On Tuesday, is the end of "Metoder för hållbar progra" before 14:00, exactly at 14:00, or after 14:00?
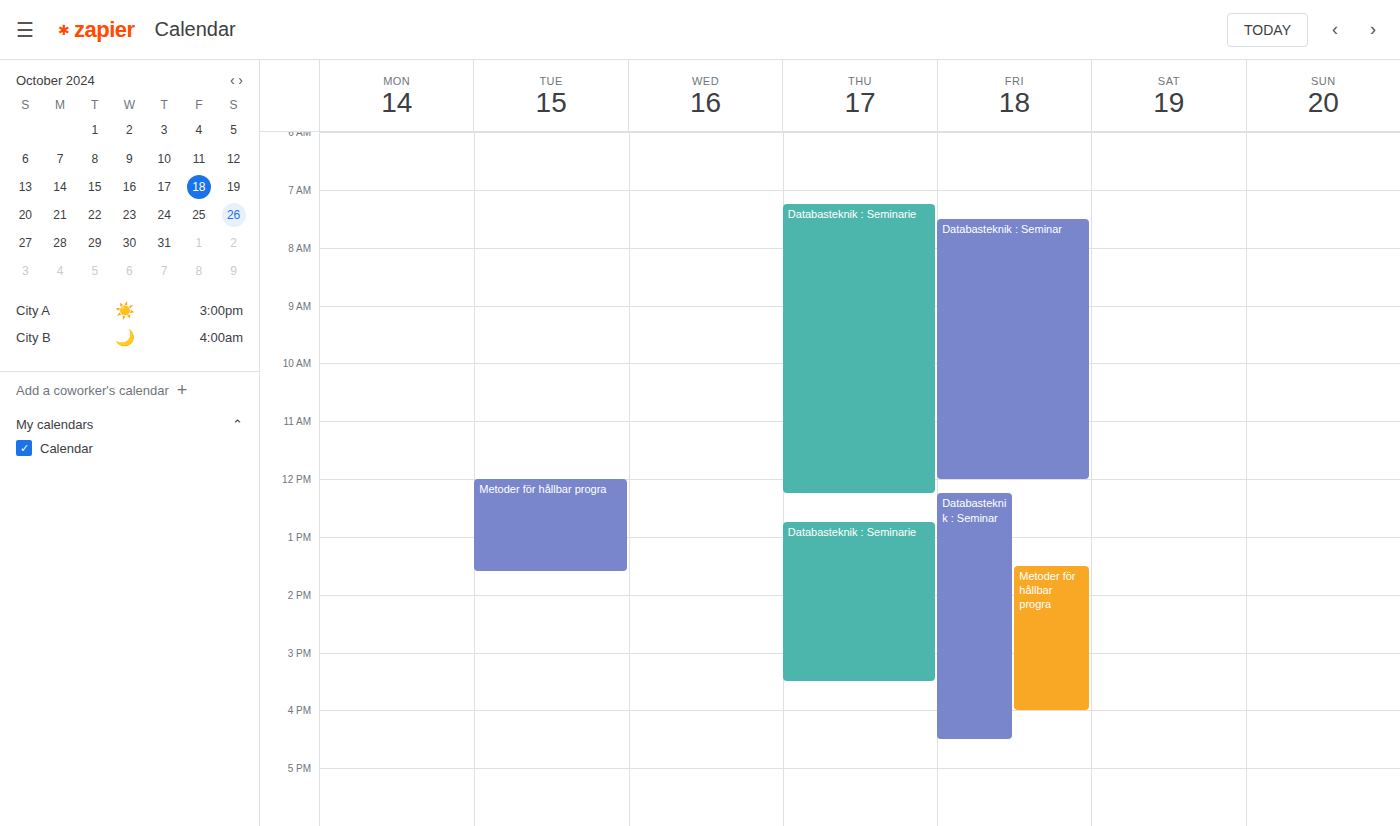
13:35 -- before 14:00, 25 minutes above the 14:00 line.